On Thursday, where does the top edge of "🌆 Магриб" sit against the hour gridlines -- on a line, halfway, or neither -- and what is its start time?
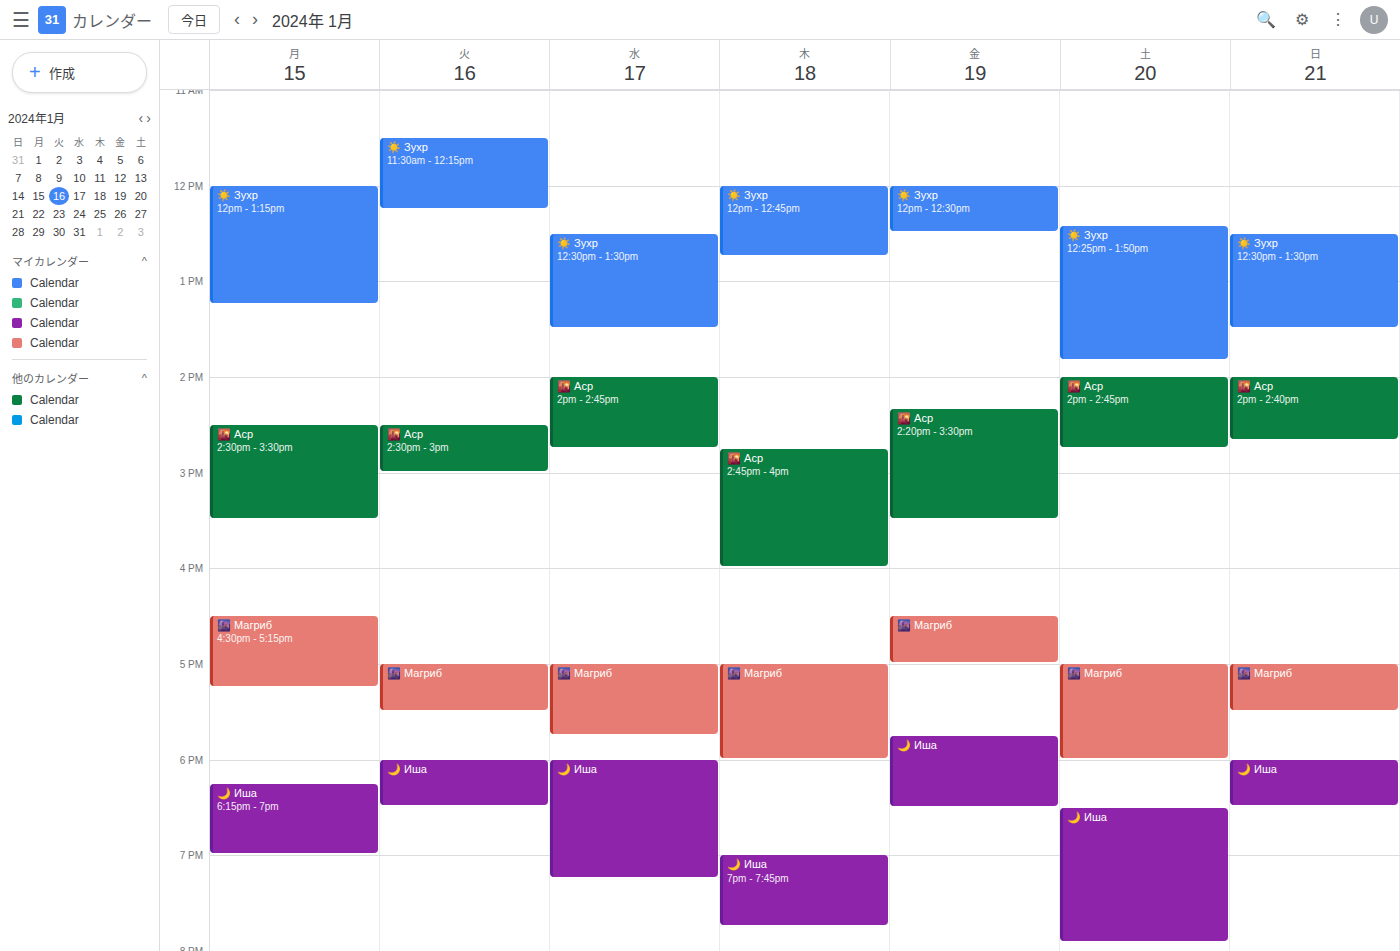
5:00 PM -- exactly on the 5 PM line.